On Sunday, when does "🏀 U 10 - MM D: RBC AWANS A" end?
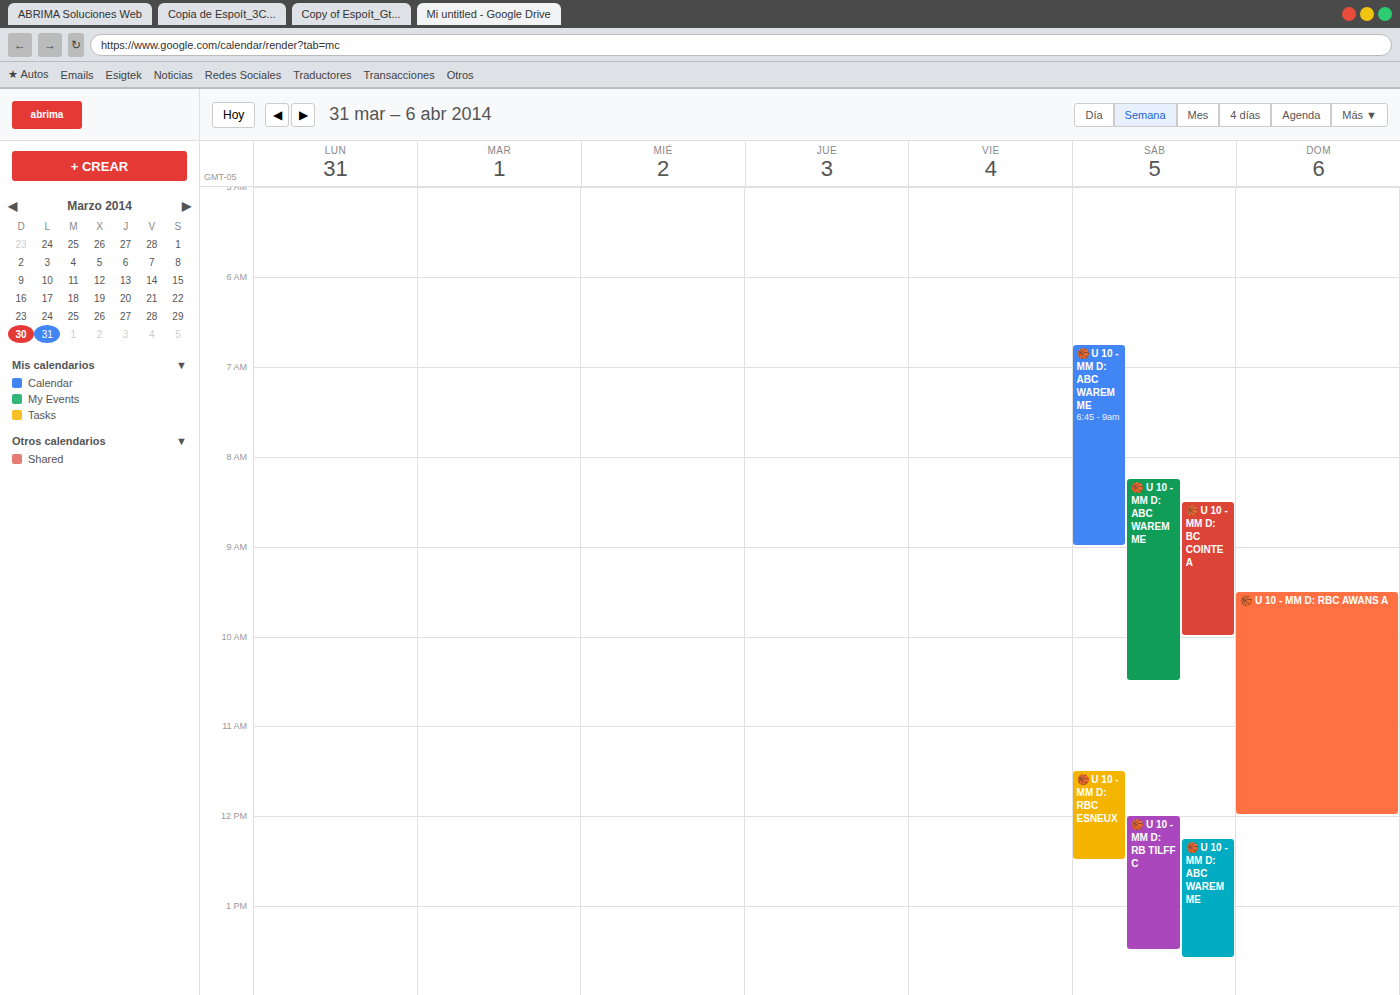
12:00 PM